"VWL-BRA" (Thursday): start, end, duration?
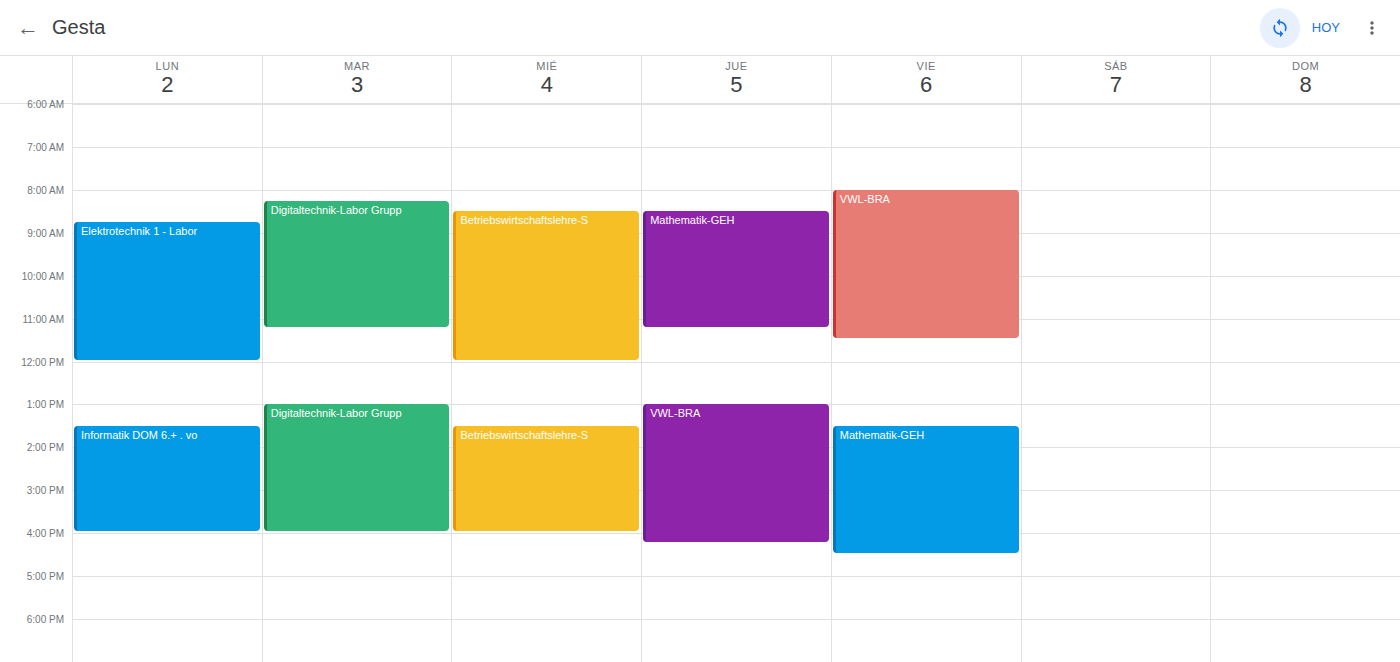
1:00 PM to 4:15 PM, 3 hours 15 minutes